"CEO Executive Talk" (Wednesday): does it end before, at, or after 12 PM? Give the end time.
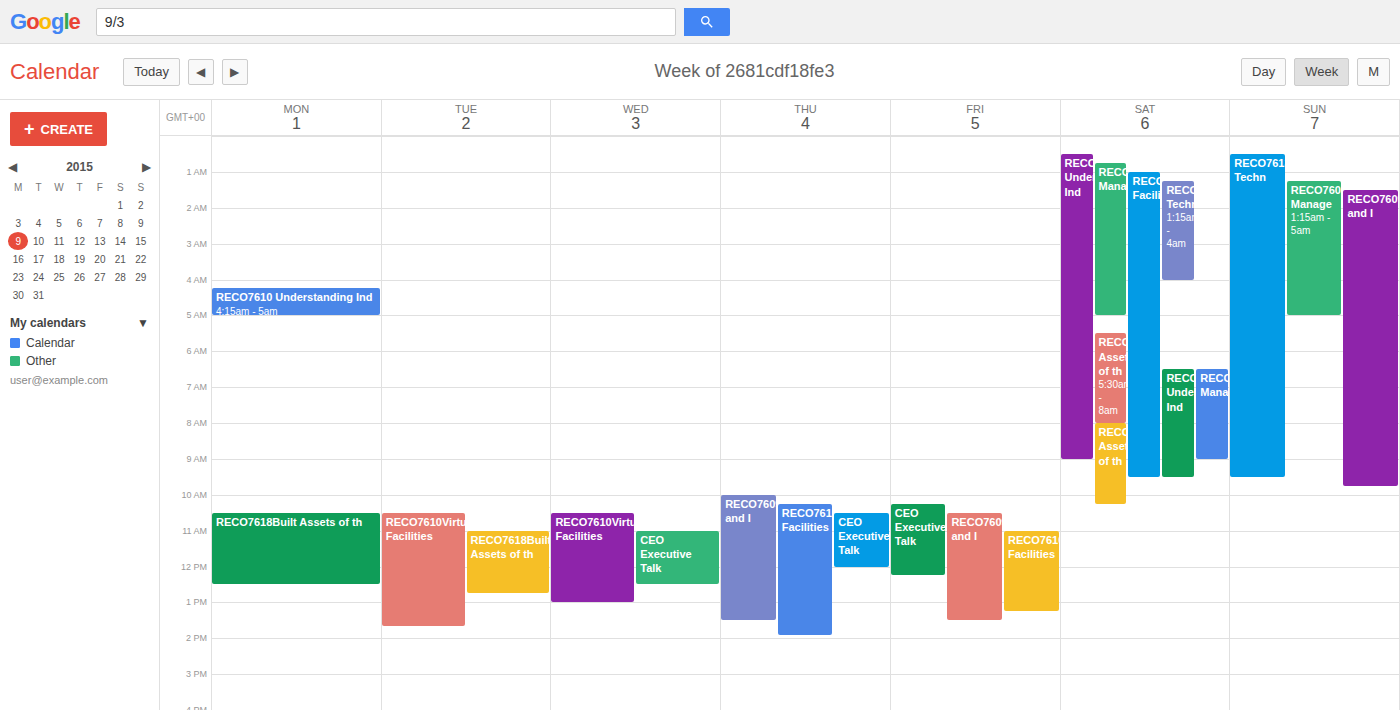
12:30 PM -- after 12 PM, 30 minutes below the 12 PM line.